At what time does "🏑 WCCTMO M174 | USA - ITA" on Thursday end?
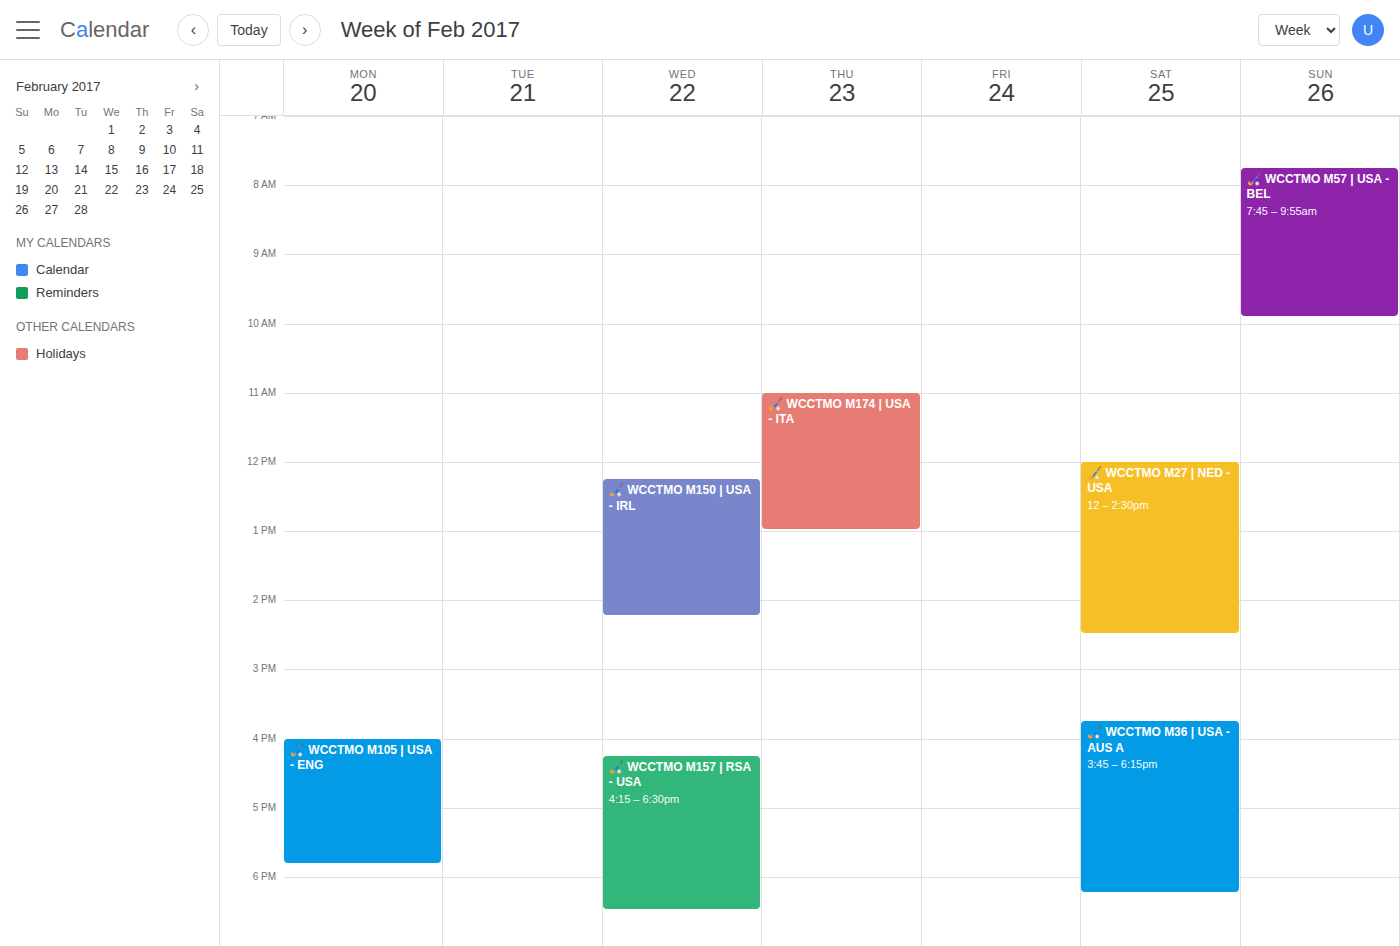
1:00 PM